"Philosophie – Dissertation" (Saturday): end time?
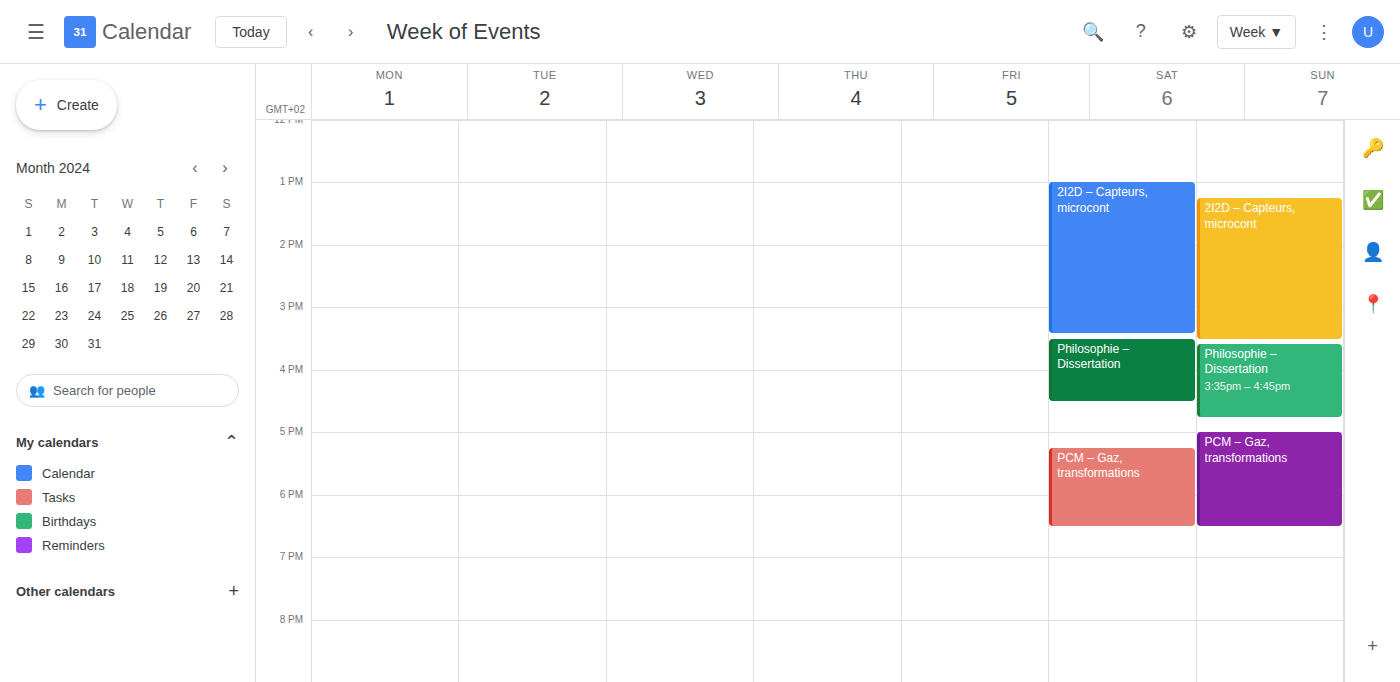
4:30 PM